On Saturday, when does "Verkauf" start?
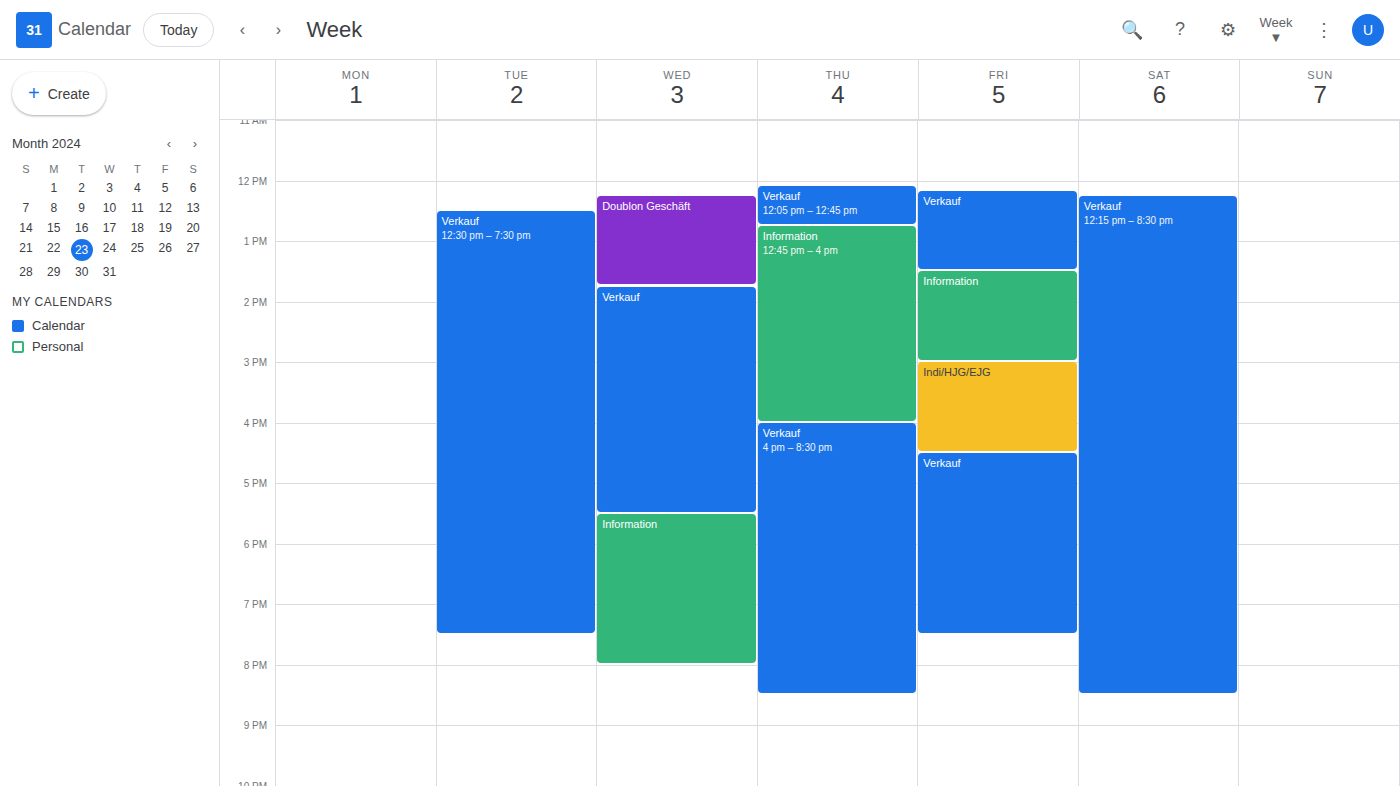
12:15 PM